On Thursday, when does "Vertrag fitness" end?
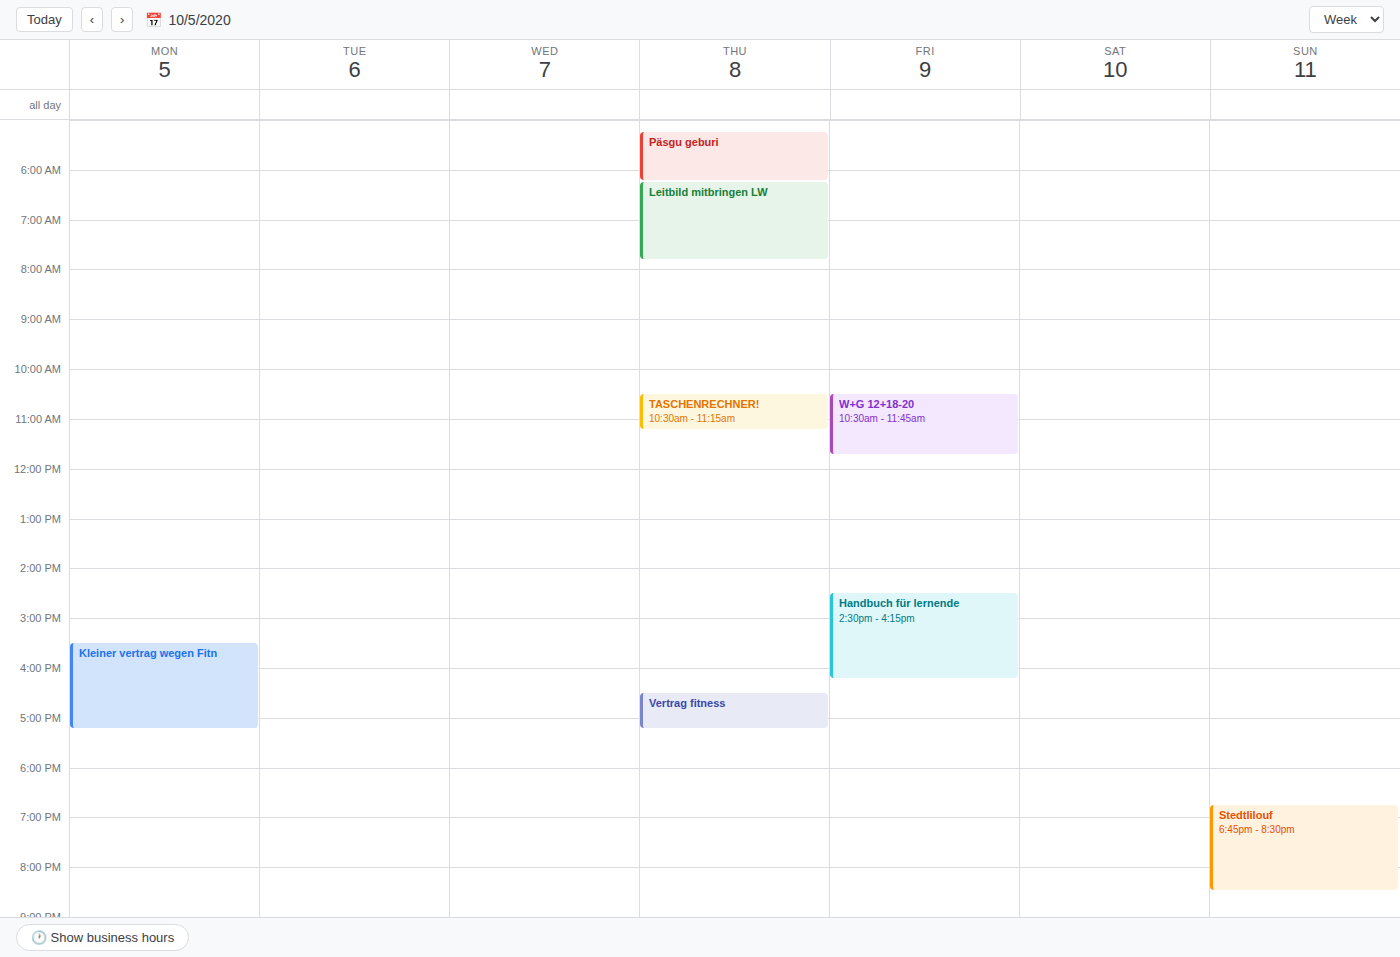
5:15 PM